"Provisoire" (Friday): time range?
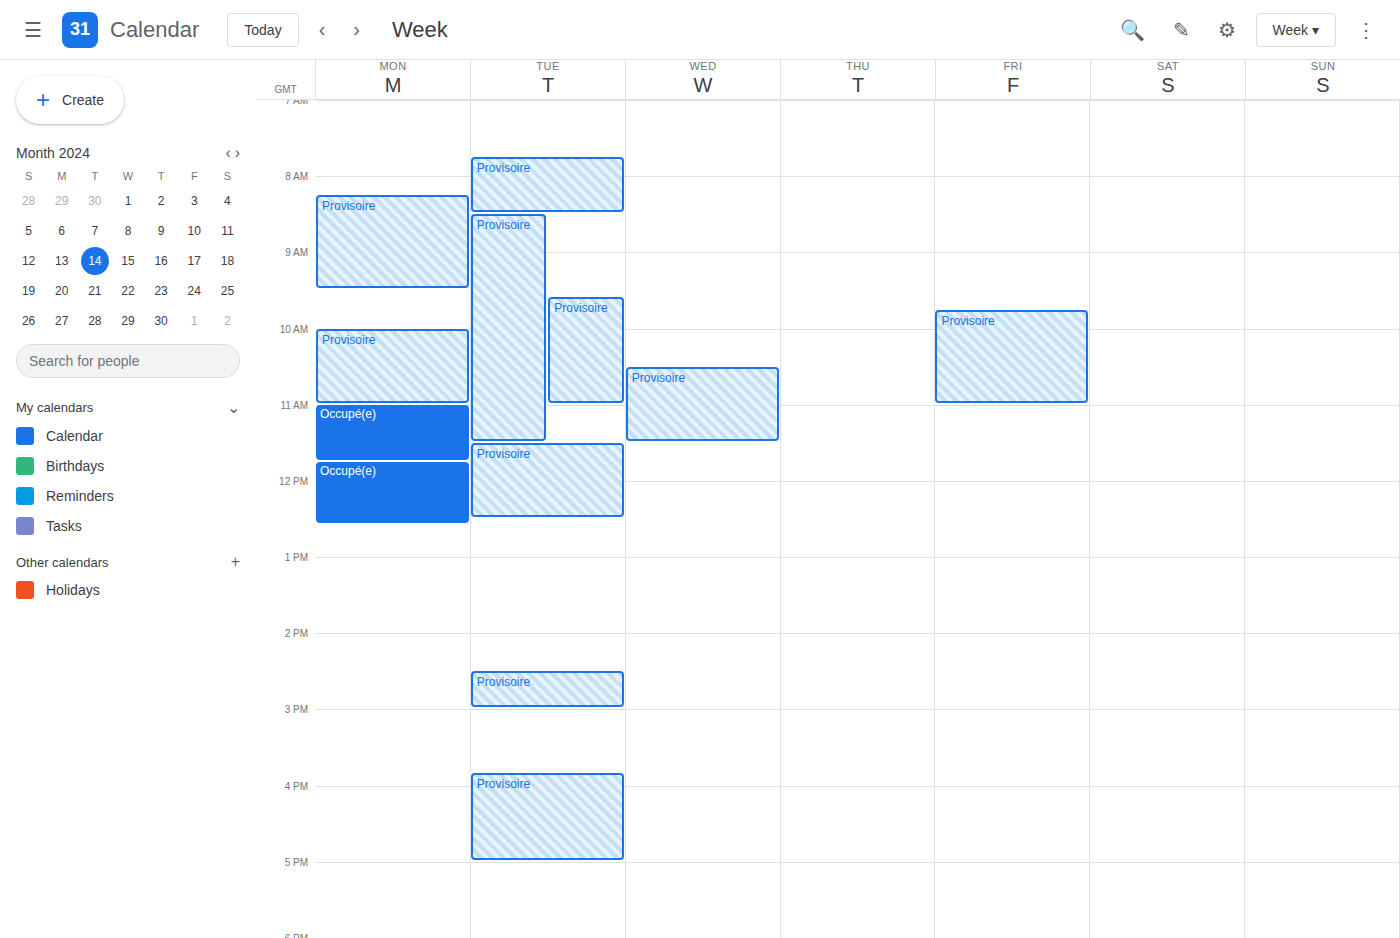
9:45 AM to 11:00 AM